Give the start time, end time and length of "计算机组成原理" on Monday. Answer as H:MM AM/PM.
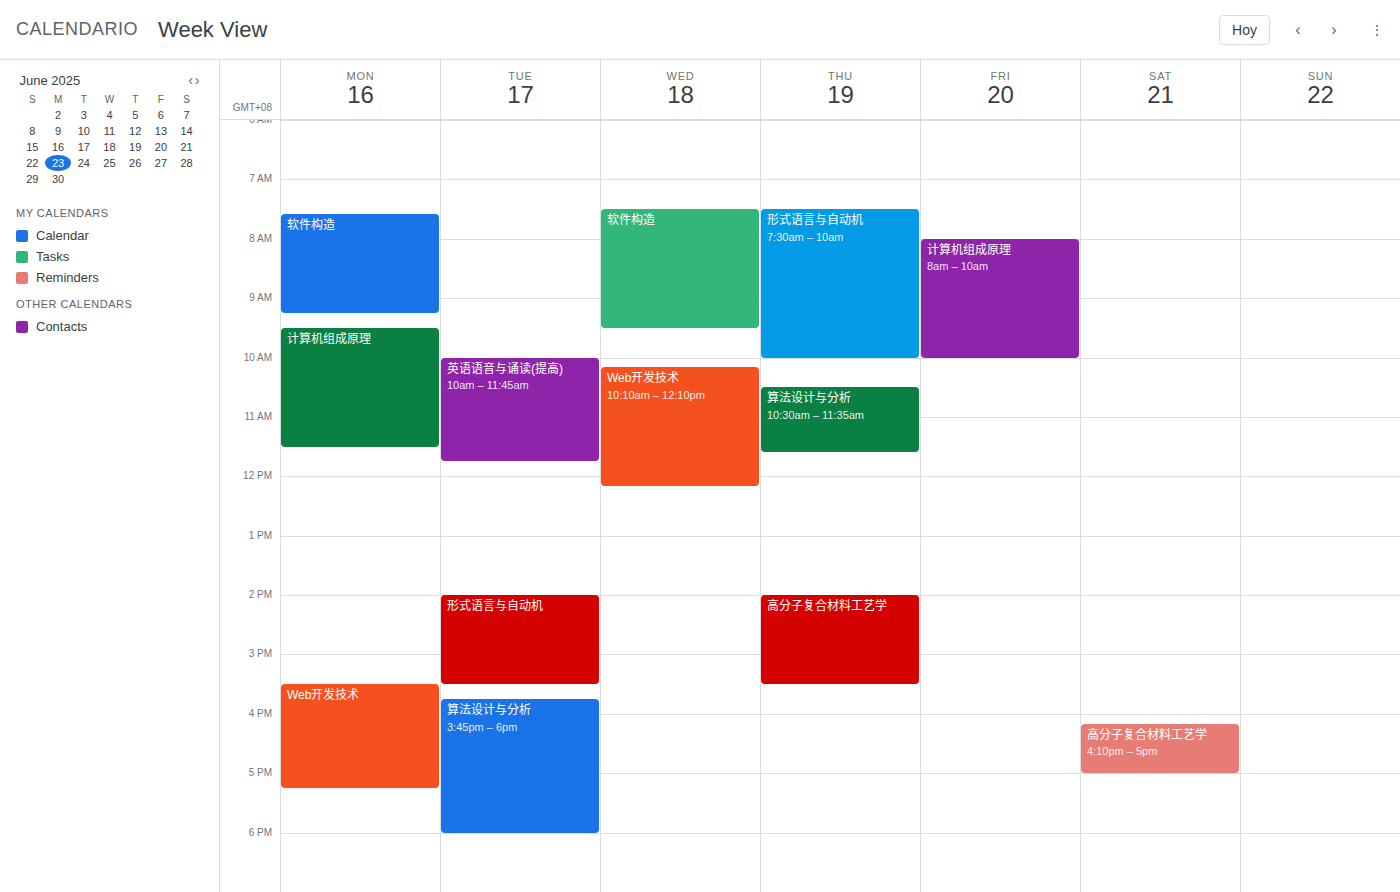
9:30 AM to 11:30 AM, 2 hours